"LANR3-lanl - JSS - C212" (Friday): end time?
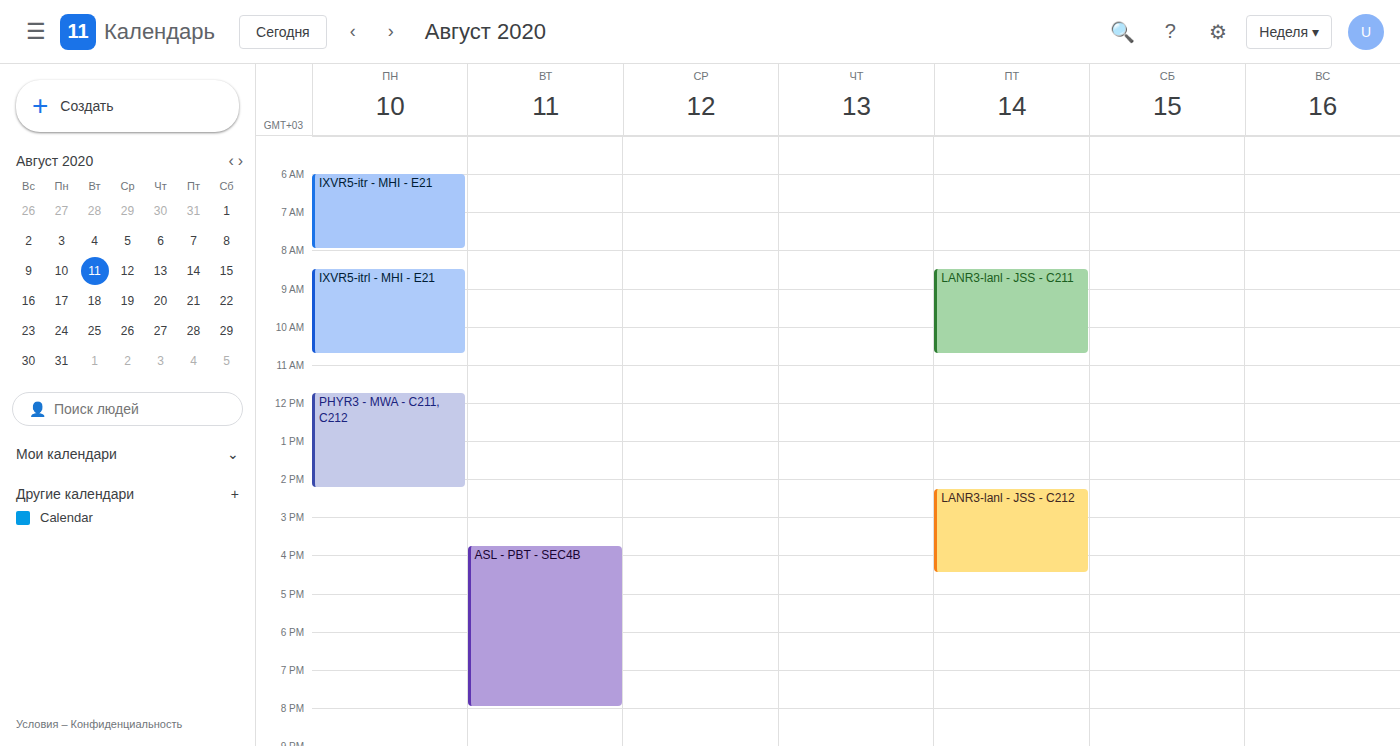
4:30 PM